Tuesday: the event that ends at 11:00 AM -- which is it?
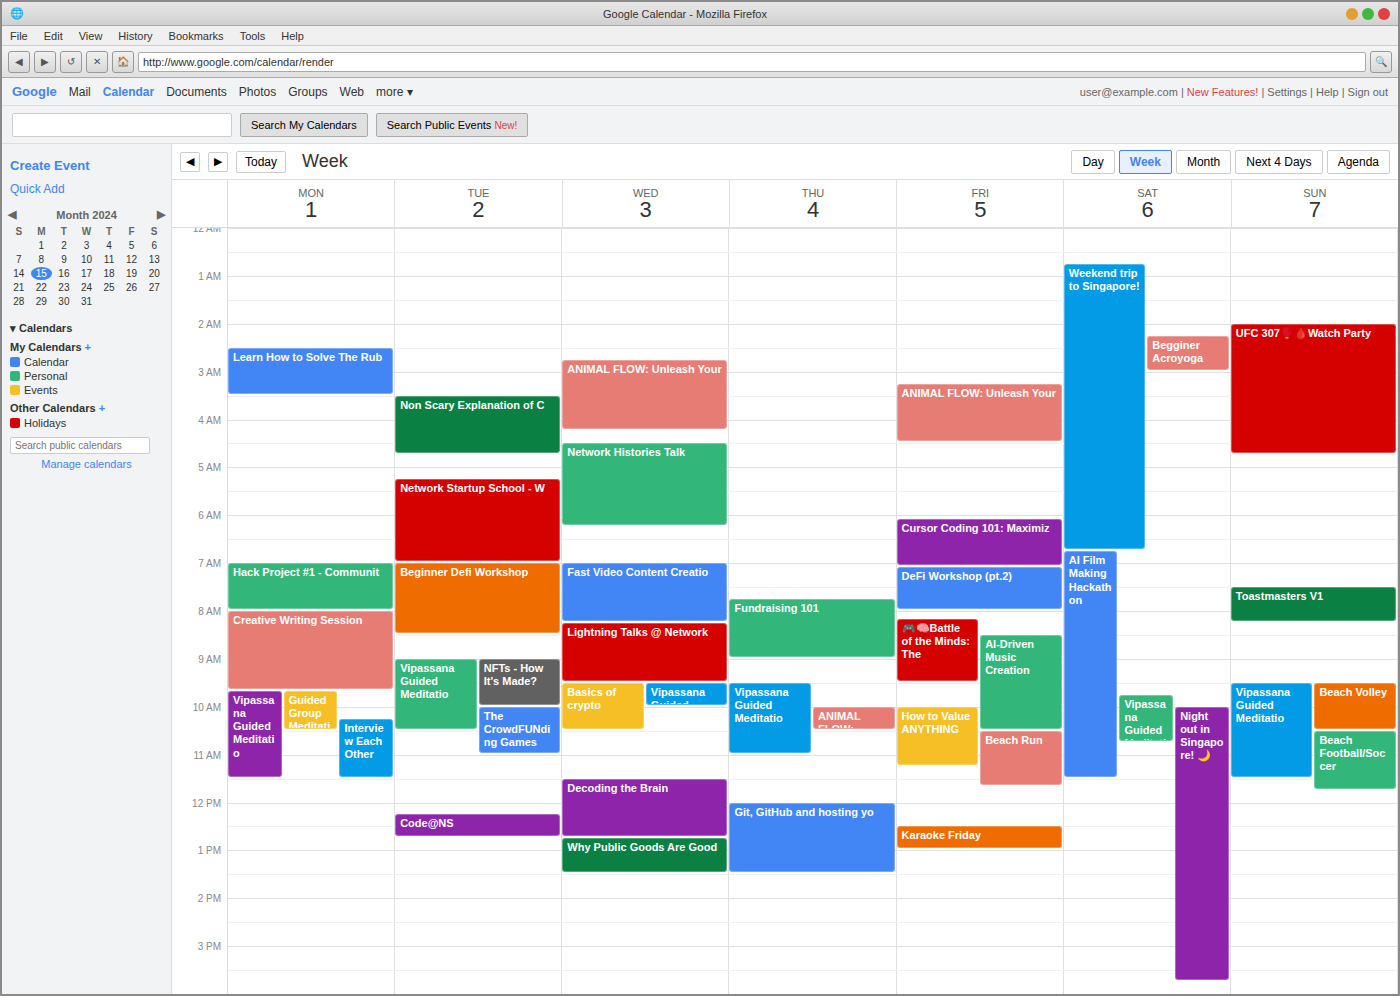
"The CrowdFUNding Games"